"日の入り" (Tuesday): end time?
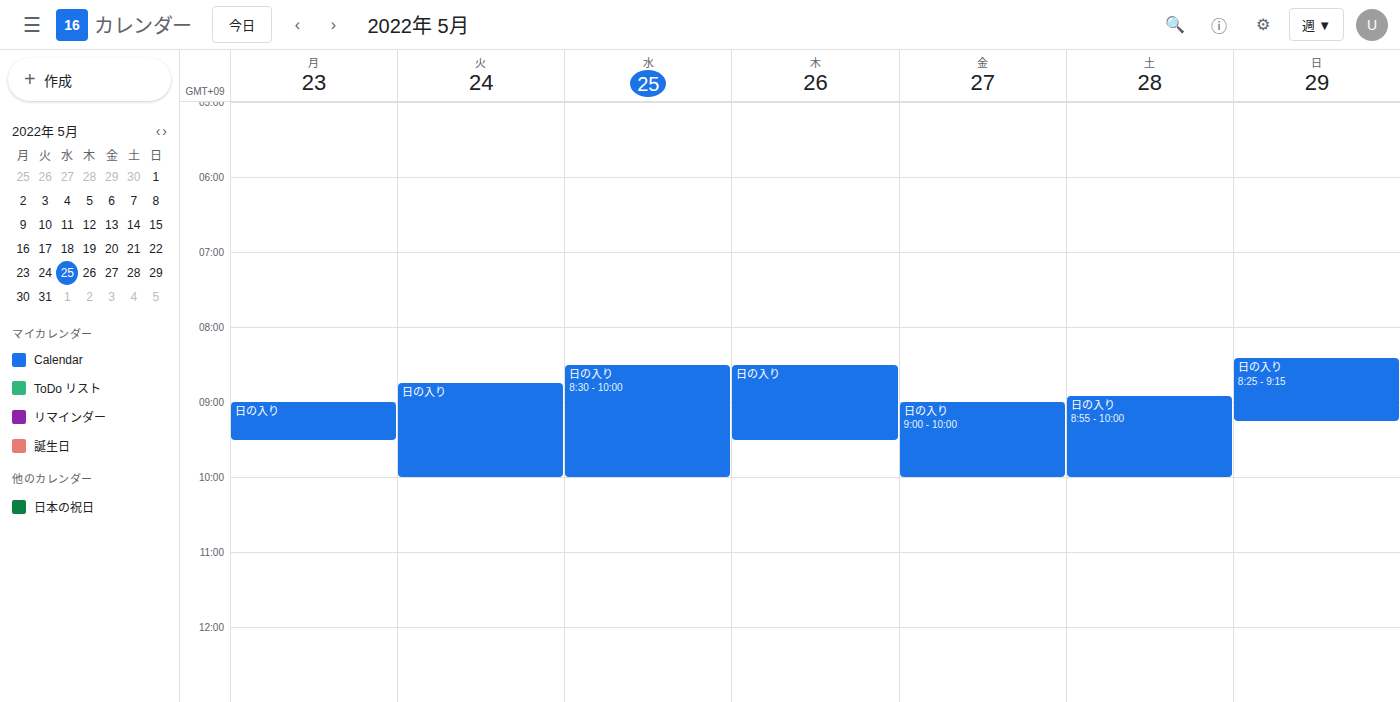
10:00 AM